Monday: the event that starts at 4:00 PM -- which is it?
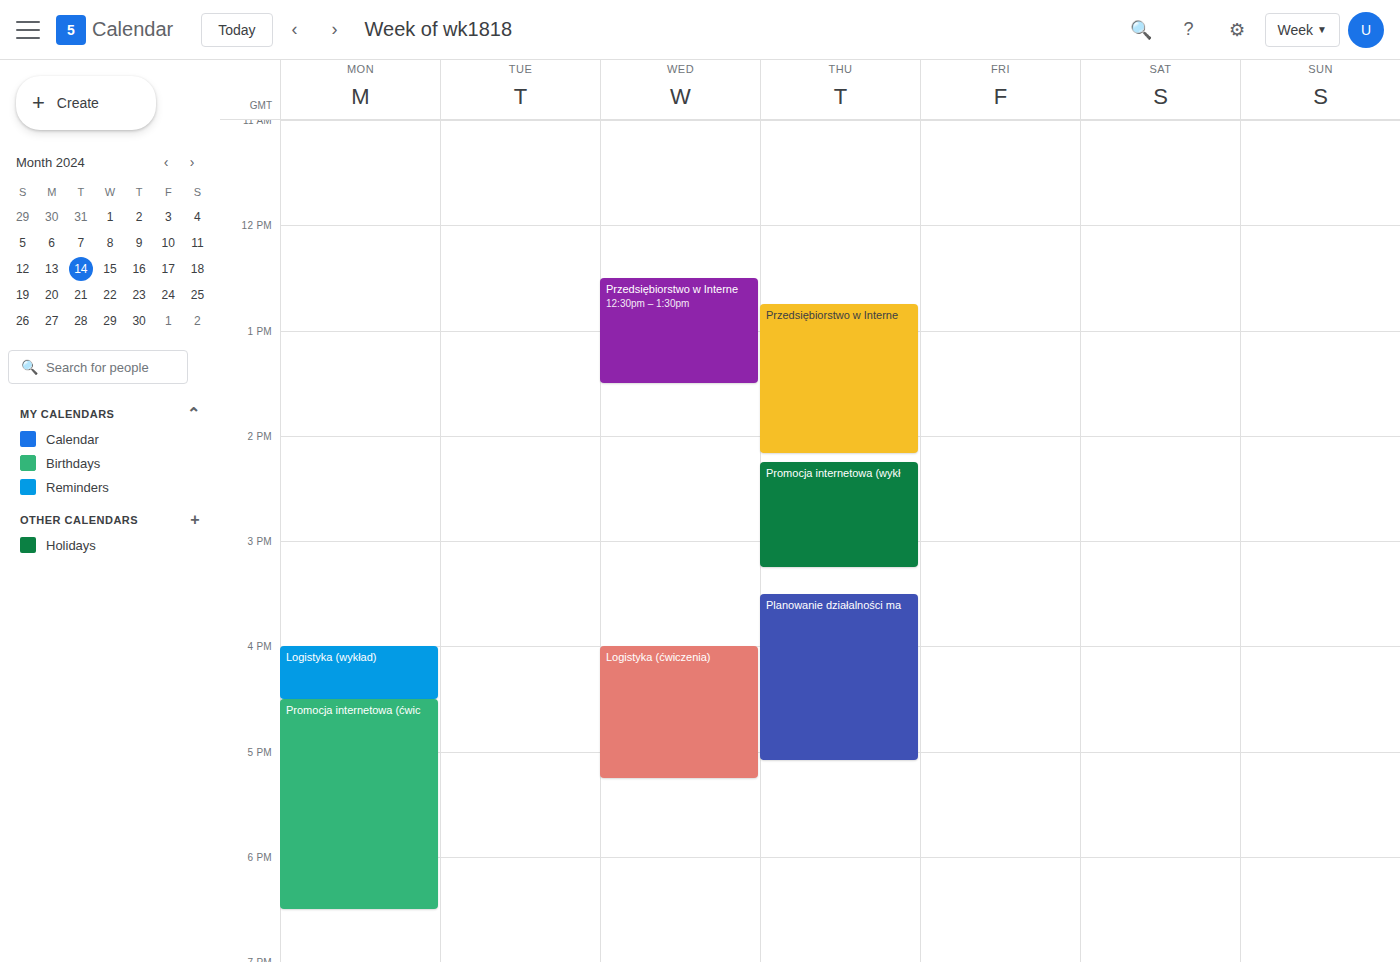
"Logistyka (wykład)"